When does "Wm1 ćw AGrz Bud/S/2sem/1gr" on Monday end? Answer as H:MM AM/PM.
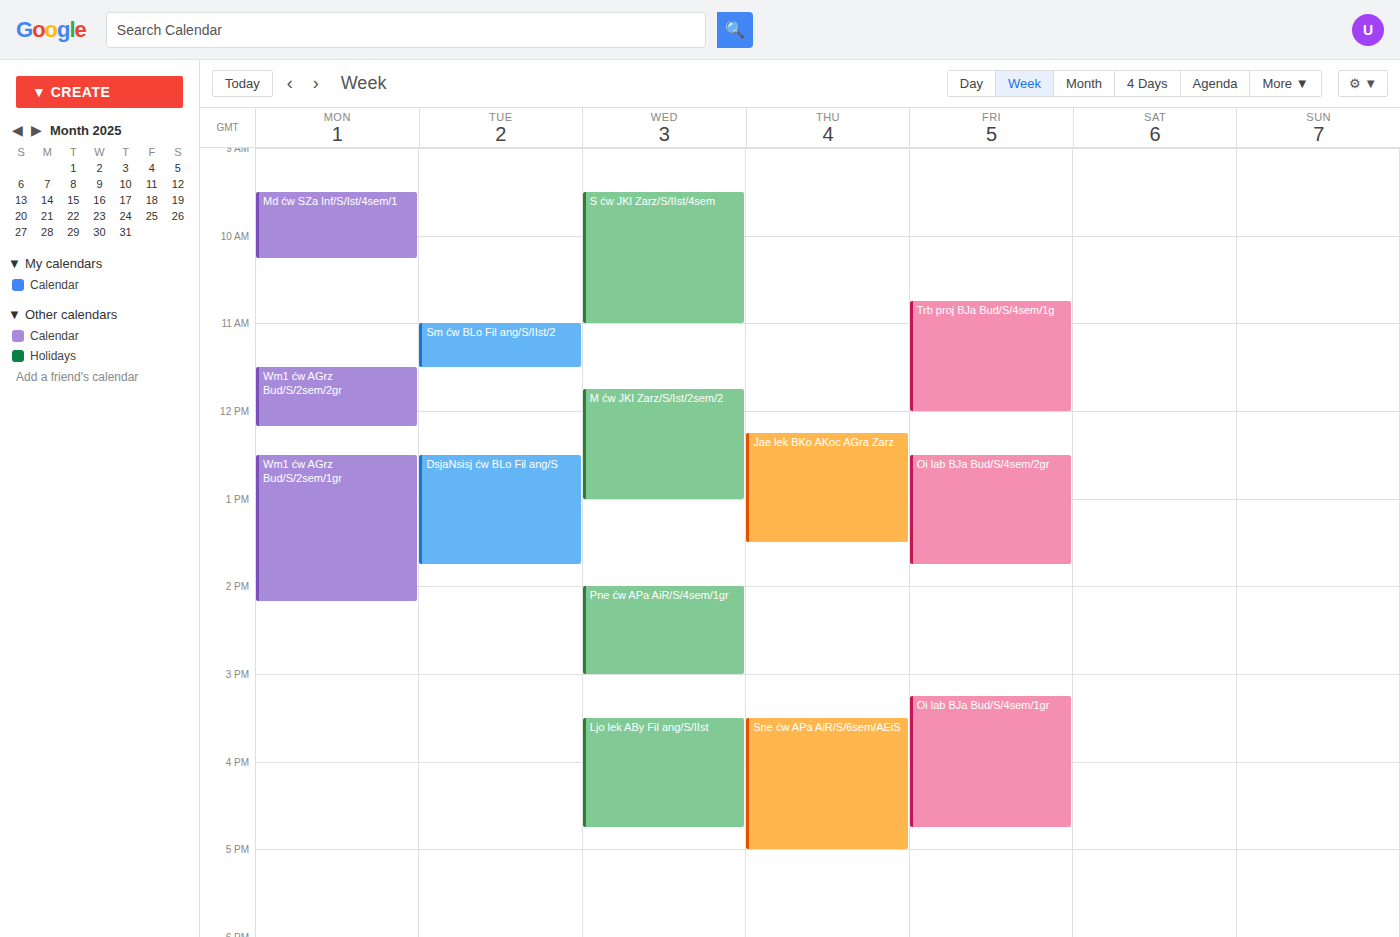
2:10 PM